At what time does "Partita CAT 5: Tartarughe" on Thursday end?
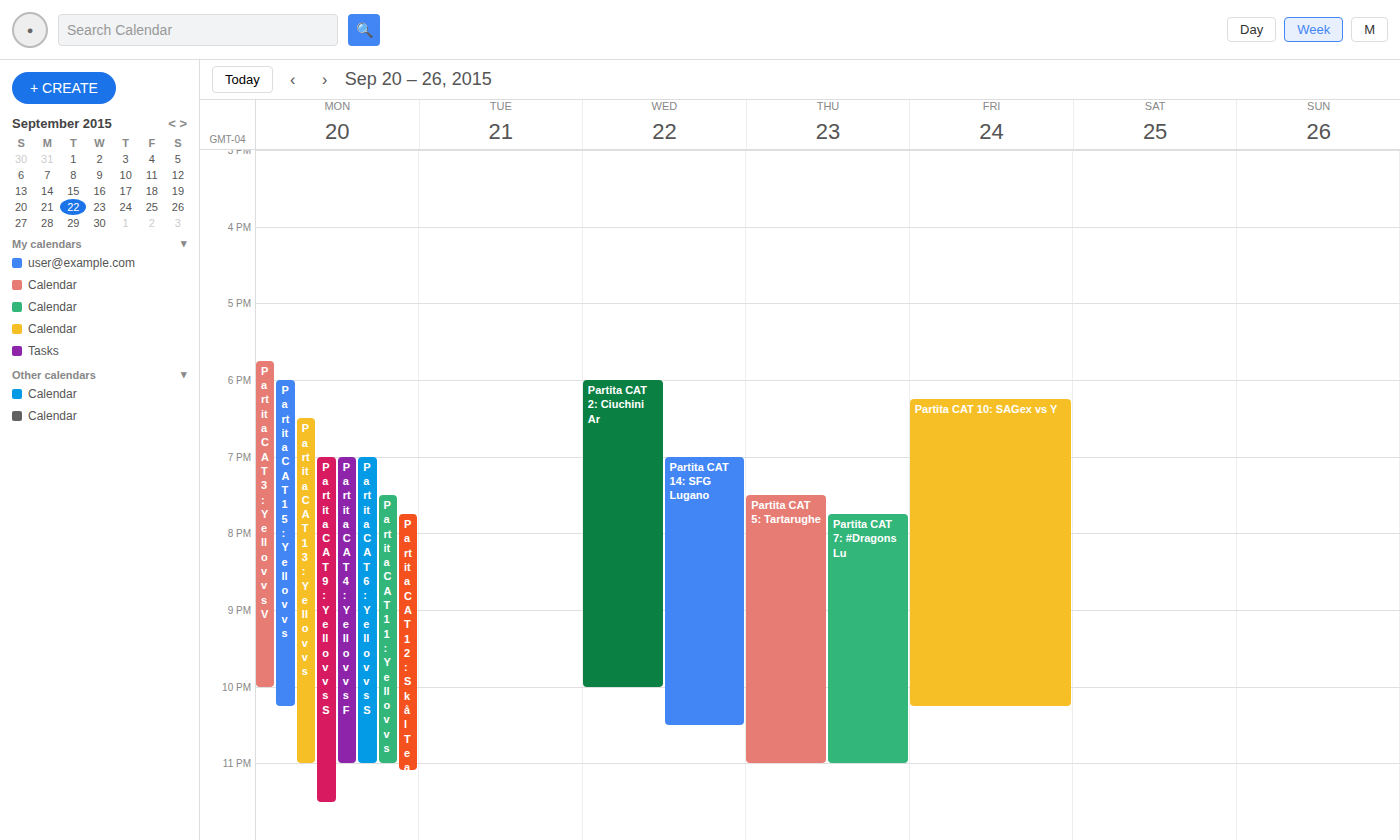
11:00 PM